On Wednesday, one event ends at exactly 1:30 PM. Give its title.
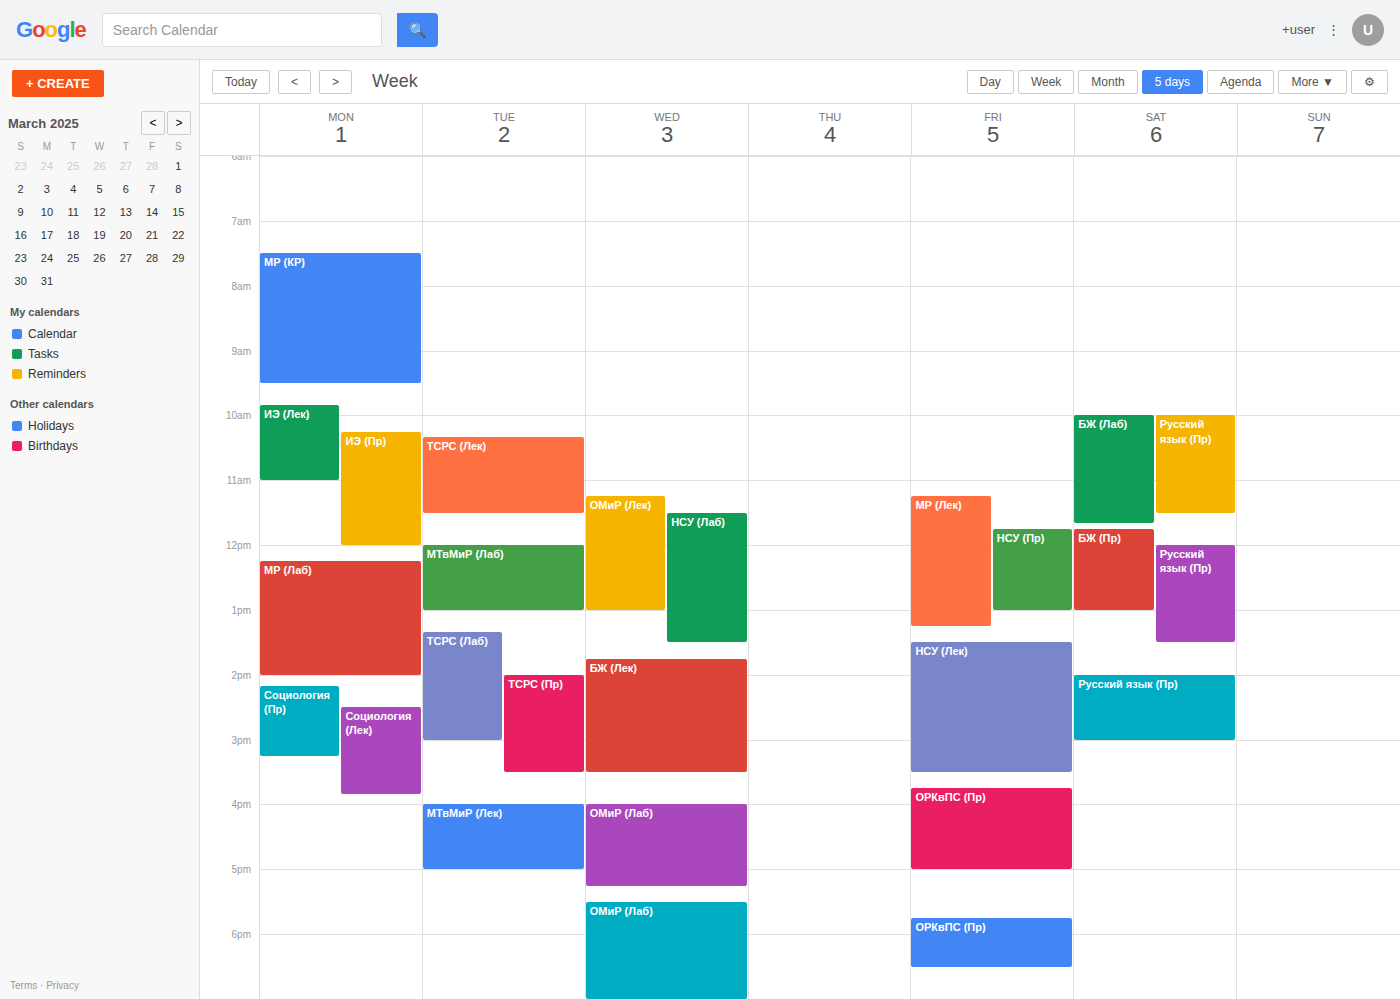
"НСУ (Лаб)"